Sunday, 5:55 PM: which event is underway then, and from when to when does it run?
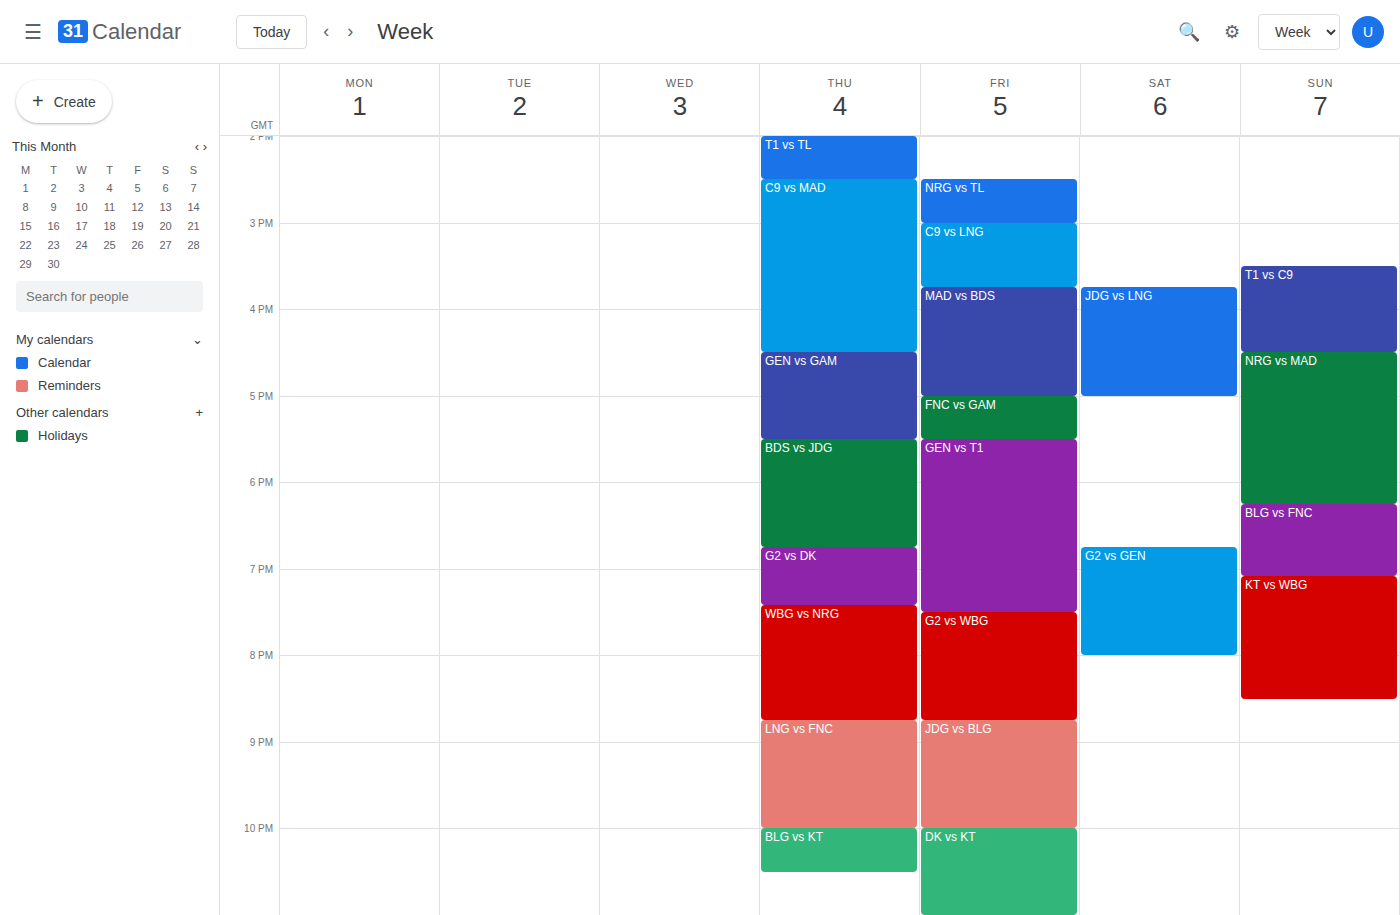
"NRG vs MAD", 4:30 PM to 6:15 PM